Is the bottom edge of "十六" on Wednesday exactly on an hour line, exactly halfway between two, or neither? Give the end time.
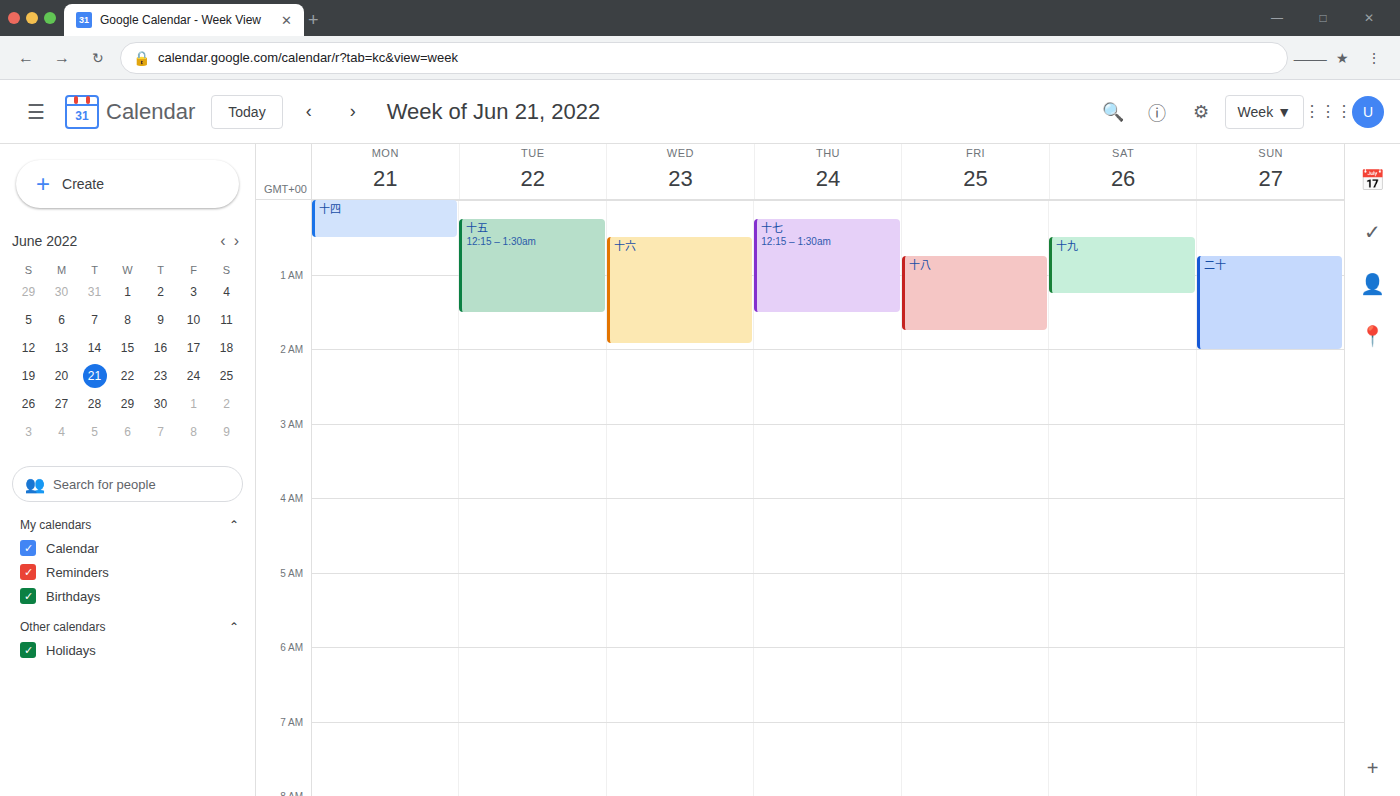
01:55 -- neither: 55 minutes below the 01:00 line and 5 minutes above the 02:00 line.